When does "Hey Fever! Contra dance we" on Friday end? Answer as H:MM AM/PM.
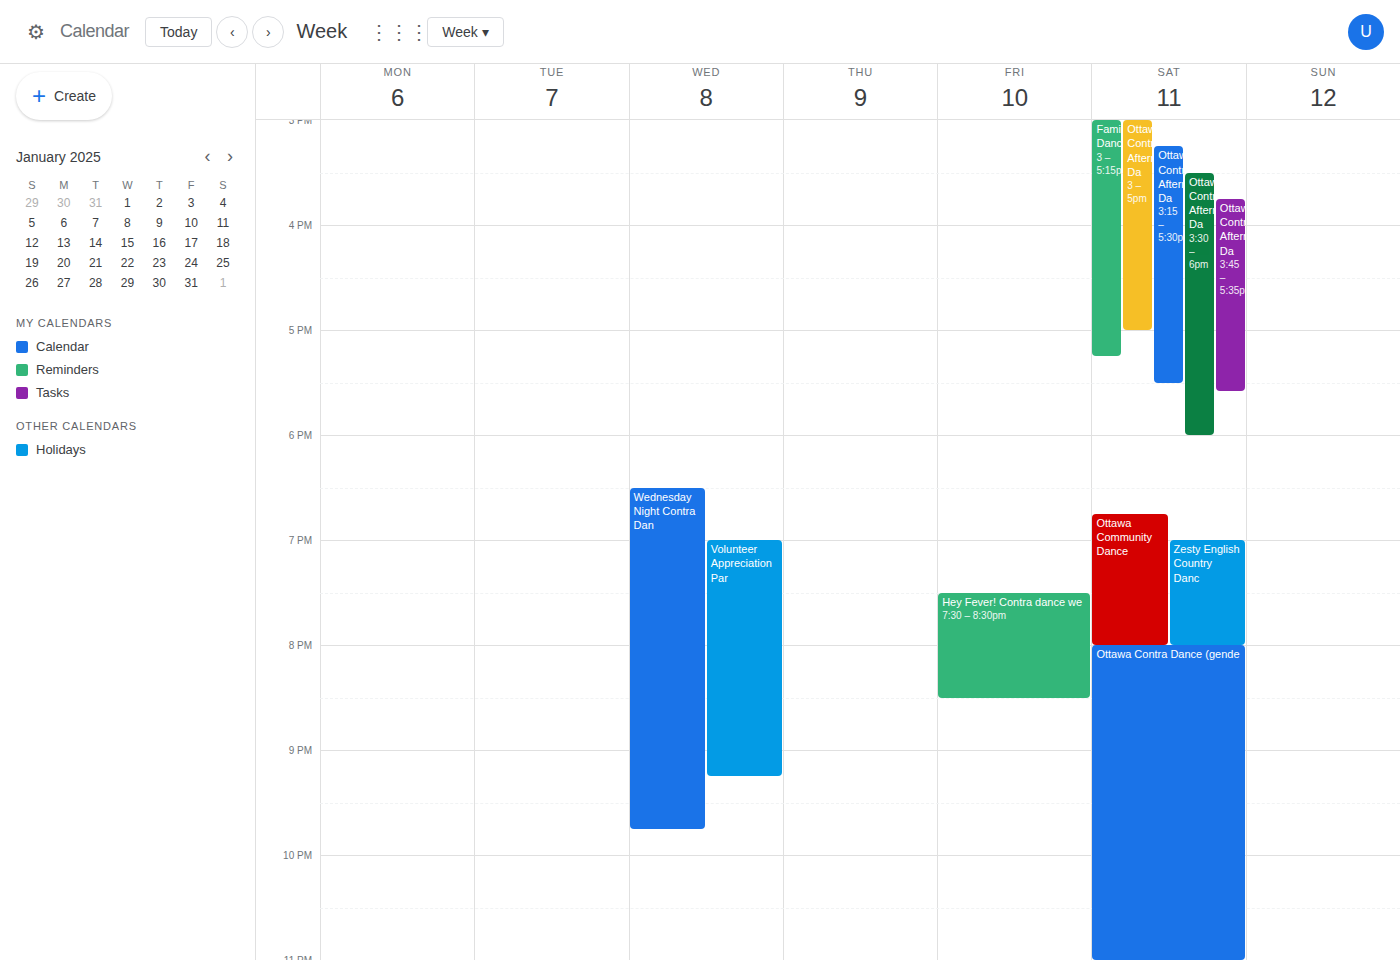
8:30 PM